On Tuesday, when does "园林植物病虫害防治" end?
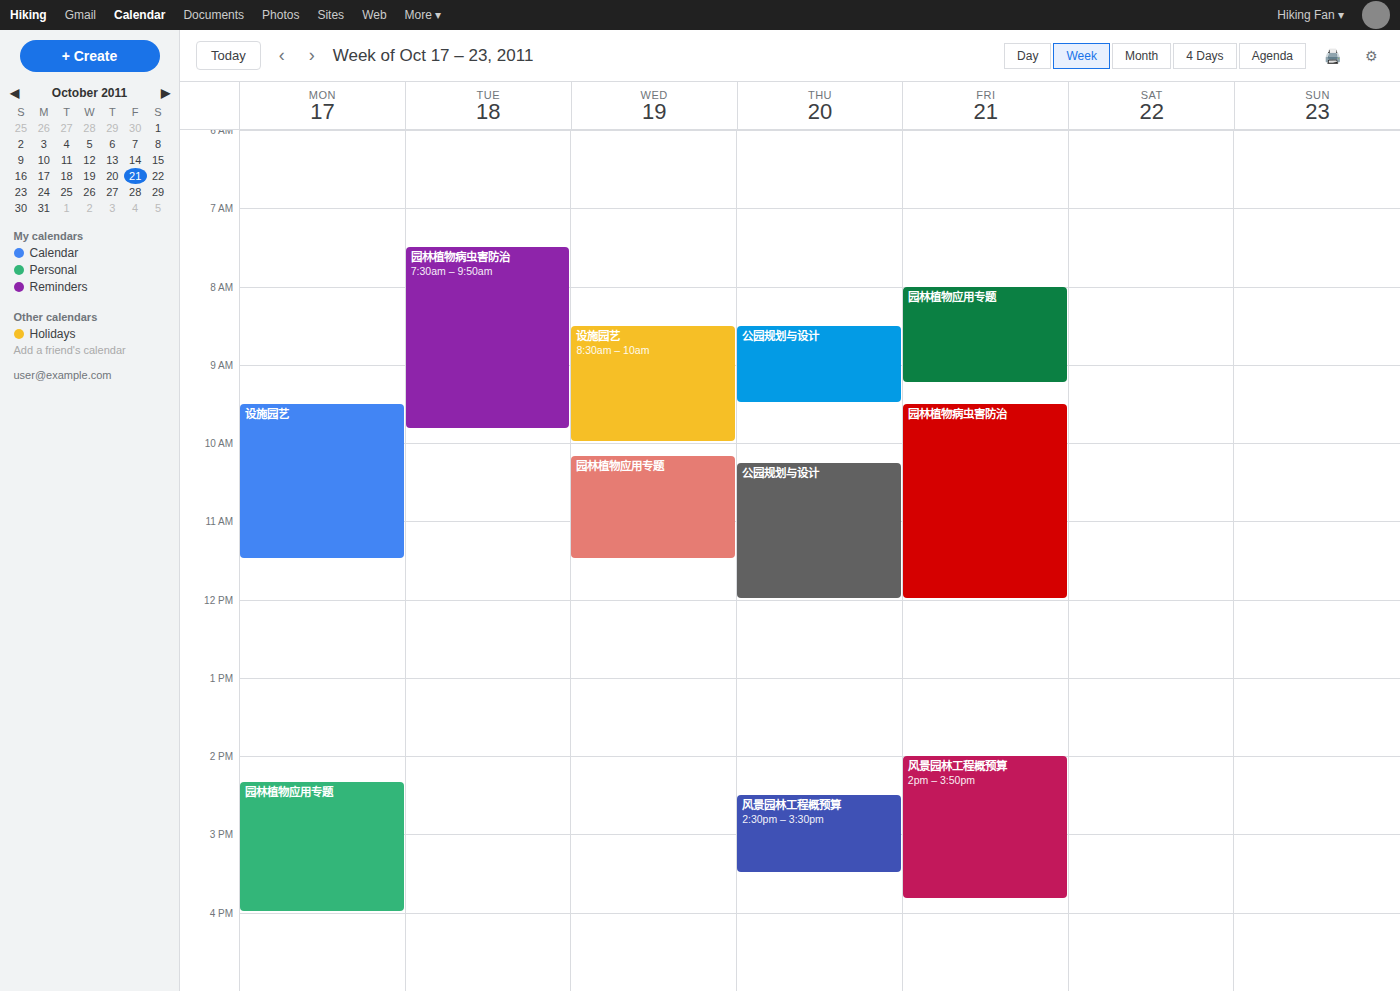
9:50 AM